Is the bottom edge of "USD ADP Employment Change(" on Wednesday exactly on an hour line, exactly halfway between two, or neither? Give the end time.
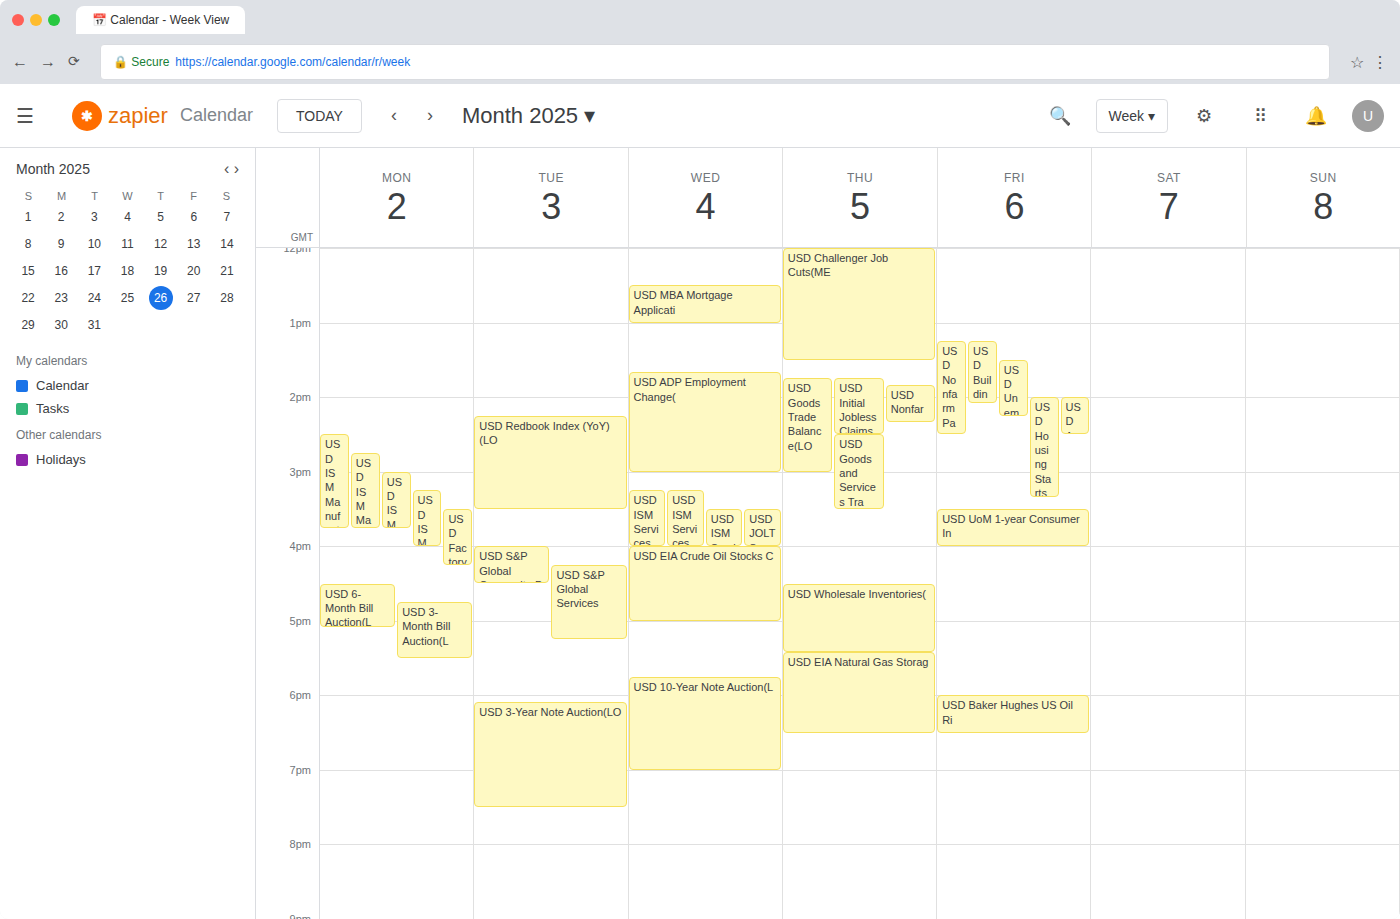
3:00 PM -- exactly on the 3 PM line.